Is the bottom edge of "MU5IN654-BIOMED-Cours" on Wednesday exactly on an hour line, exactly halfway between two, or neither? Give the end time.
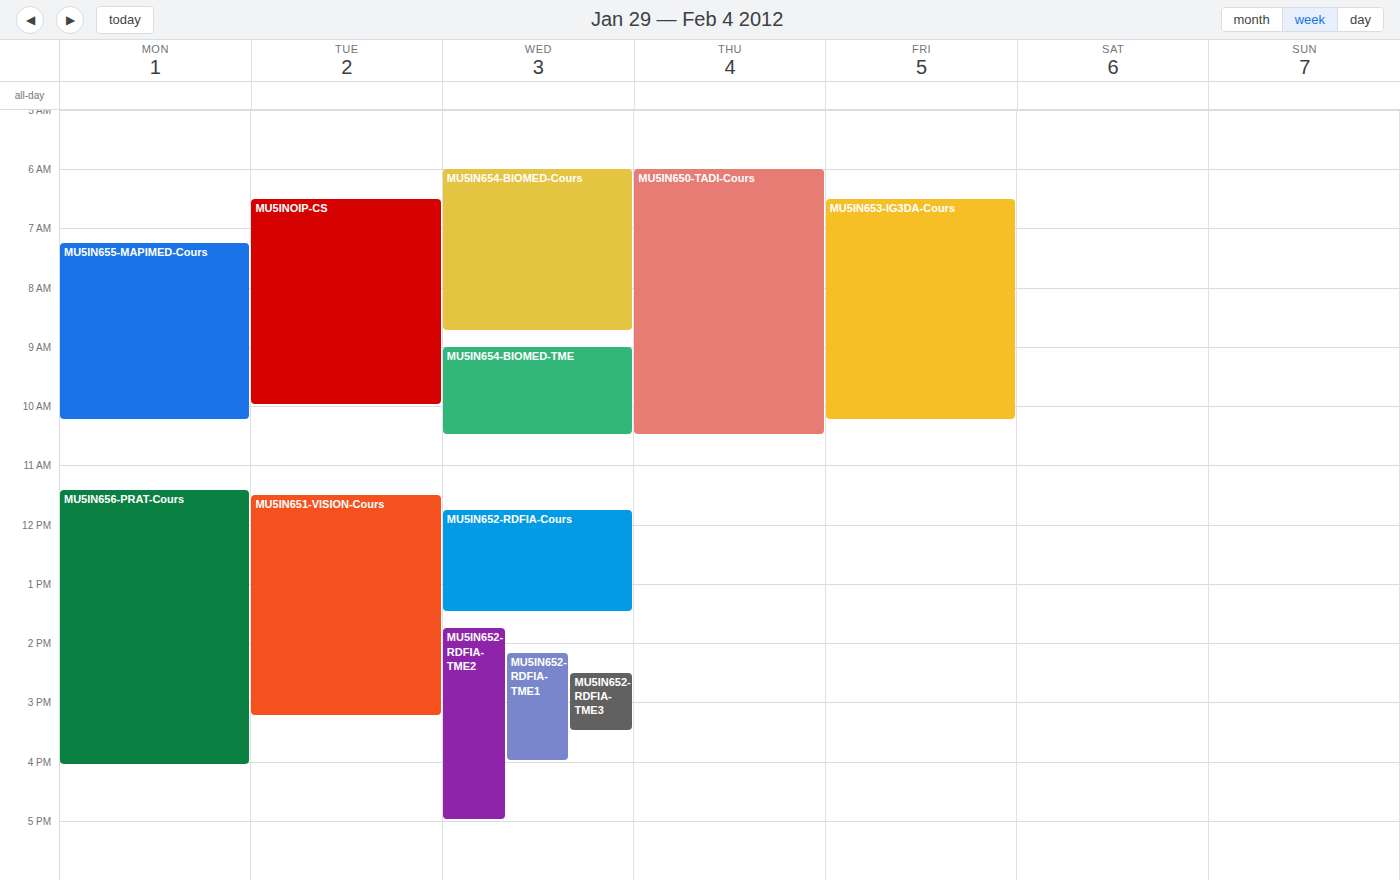
8:45 AM -- neither: three quarters of the way from the 8 AM line to the 9 AM line.